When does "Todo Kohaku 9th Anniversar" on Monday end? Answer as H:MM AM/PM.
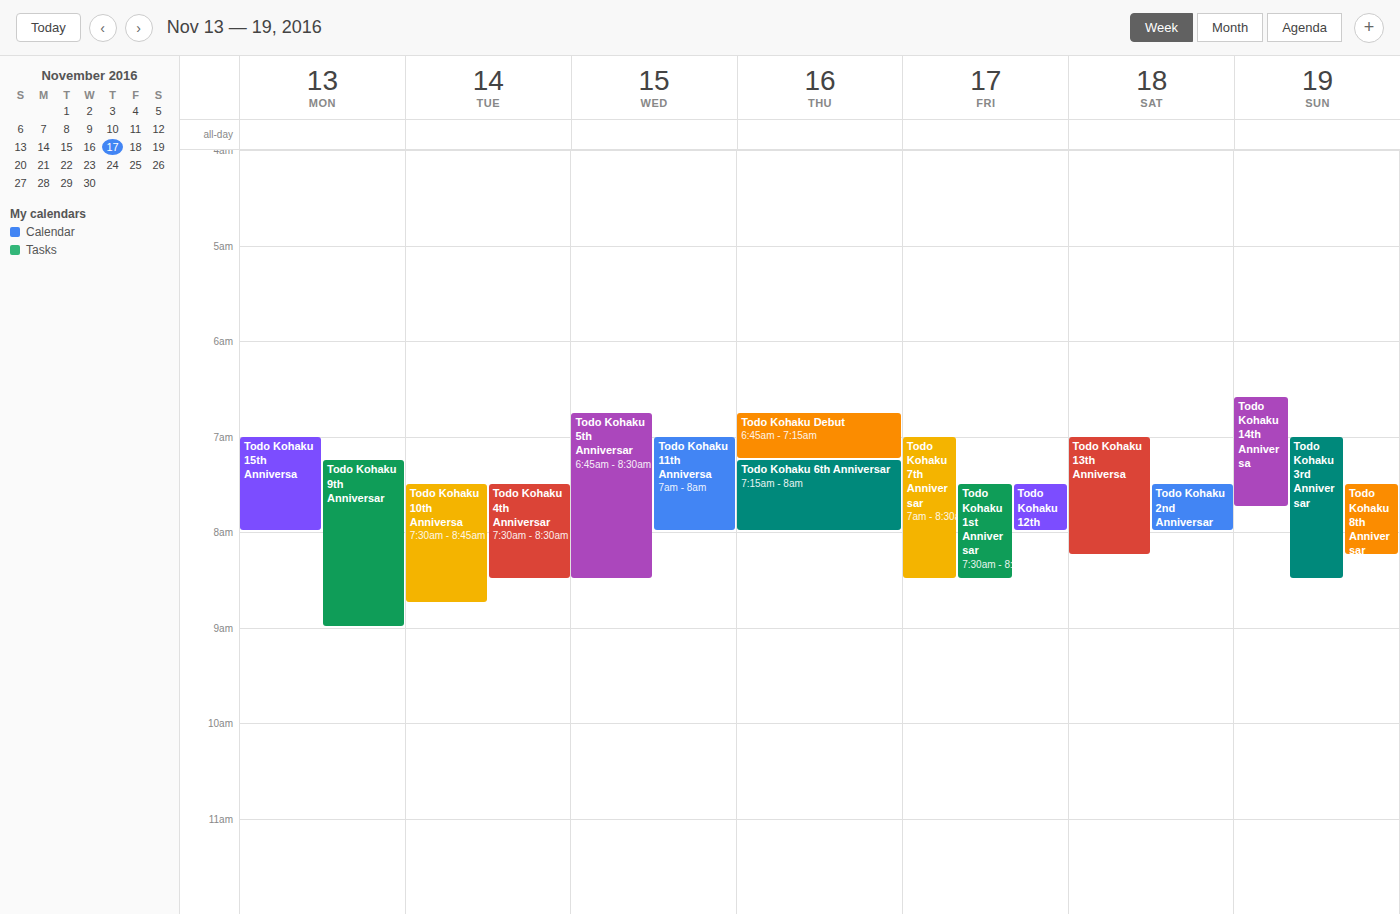
9:00 AM